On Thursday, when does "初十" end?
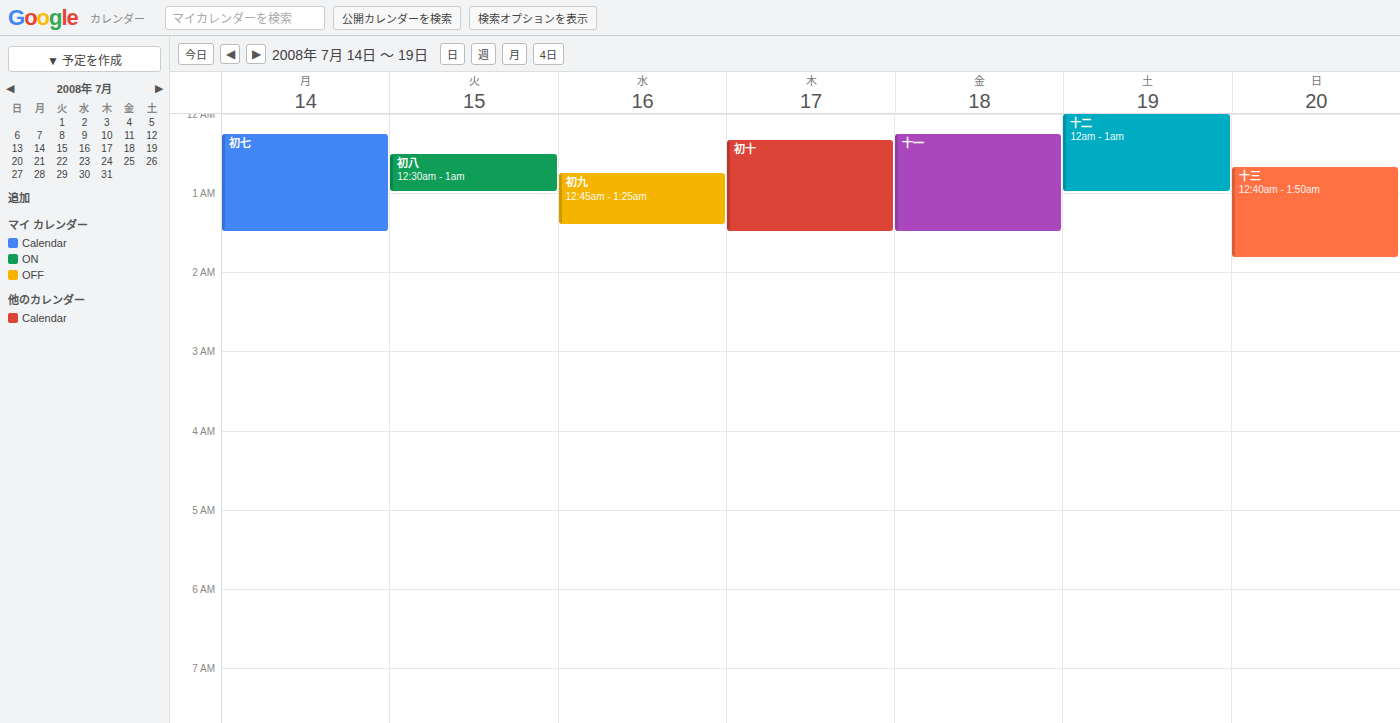
1:30 AM